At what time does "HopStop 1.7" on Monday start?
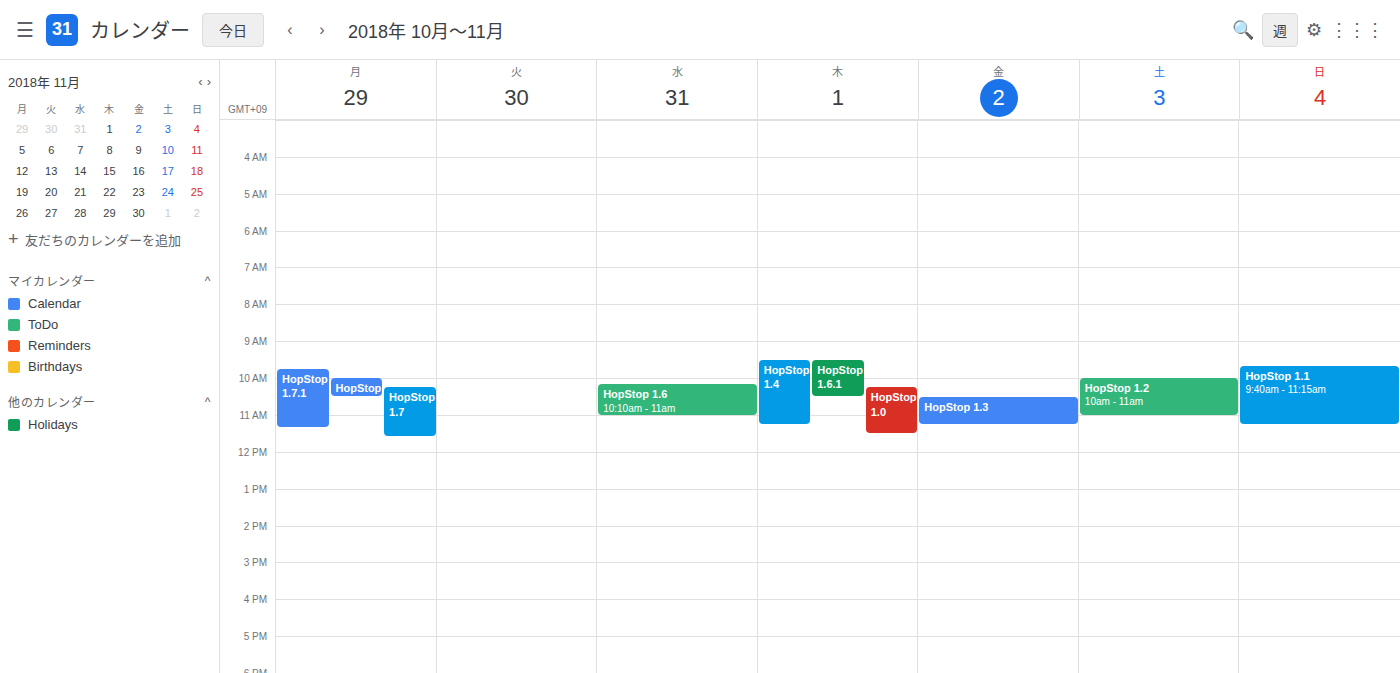
10:15